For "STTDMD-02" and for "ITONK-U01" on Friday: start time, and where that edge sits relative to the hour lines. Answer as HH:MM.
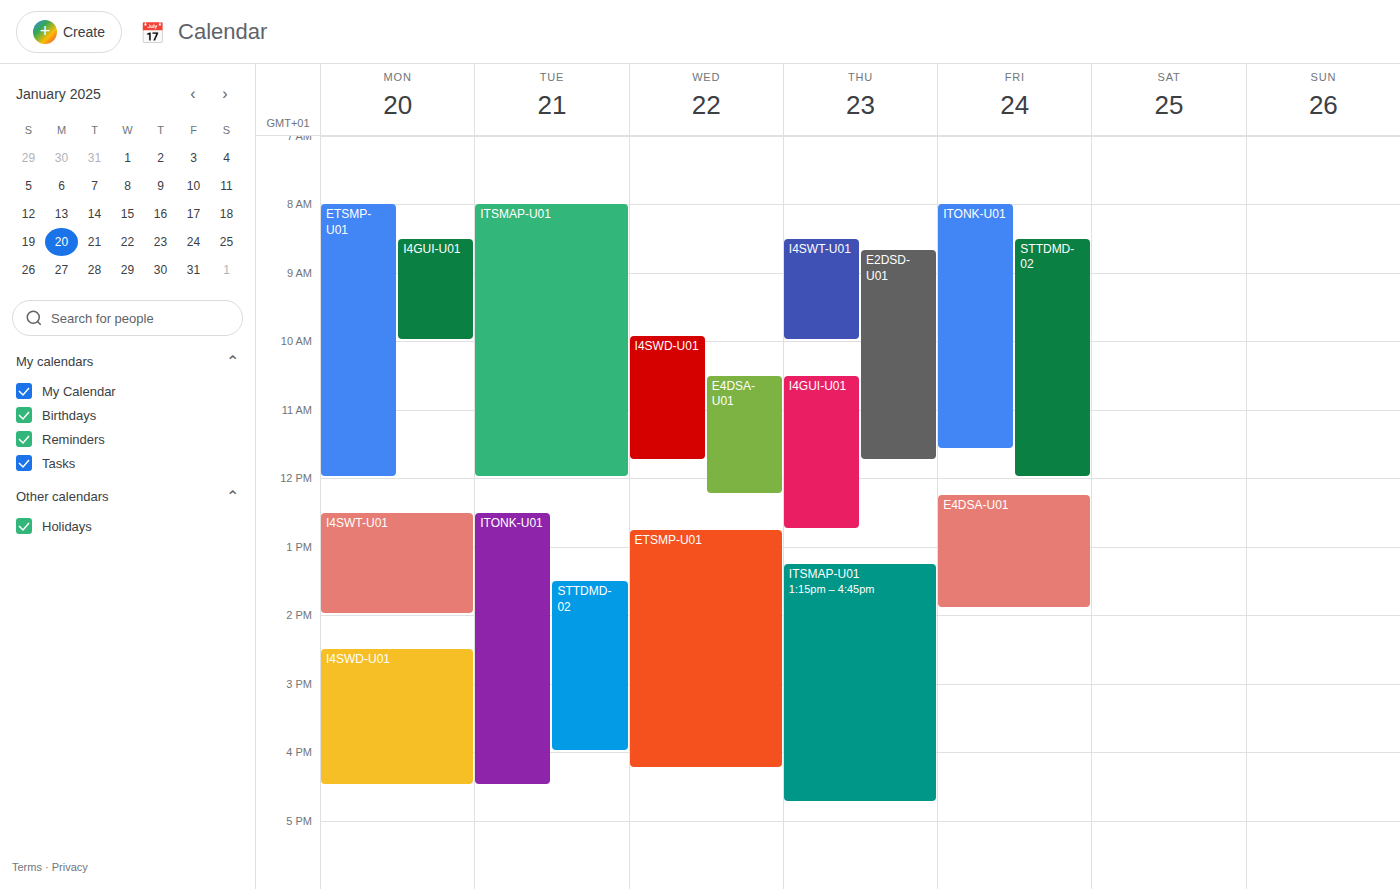
"STTDMD-02": 08:30, halfway between the 08:00 and 09:00 lines. "ITONK-U01": 08:00, exactly on the 08:00 line.